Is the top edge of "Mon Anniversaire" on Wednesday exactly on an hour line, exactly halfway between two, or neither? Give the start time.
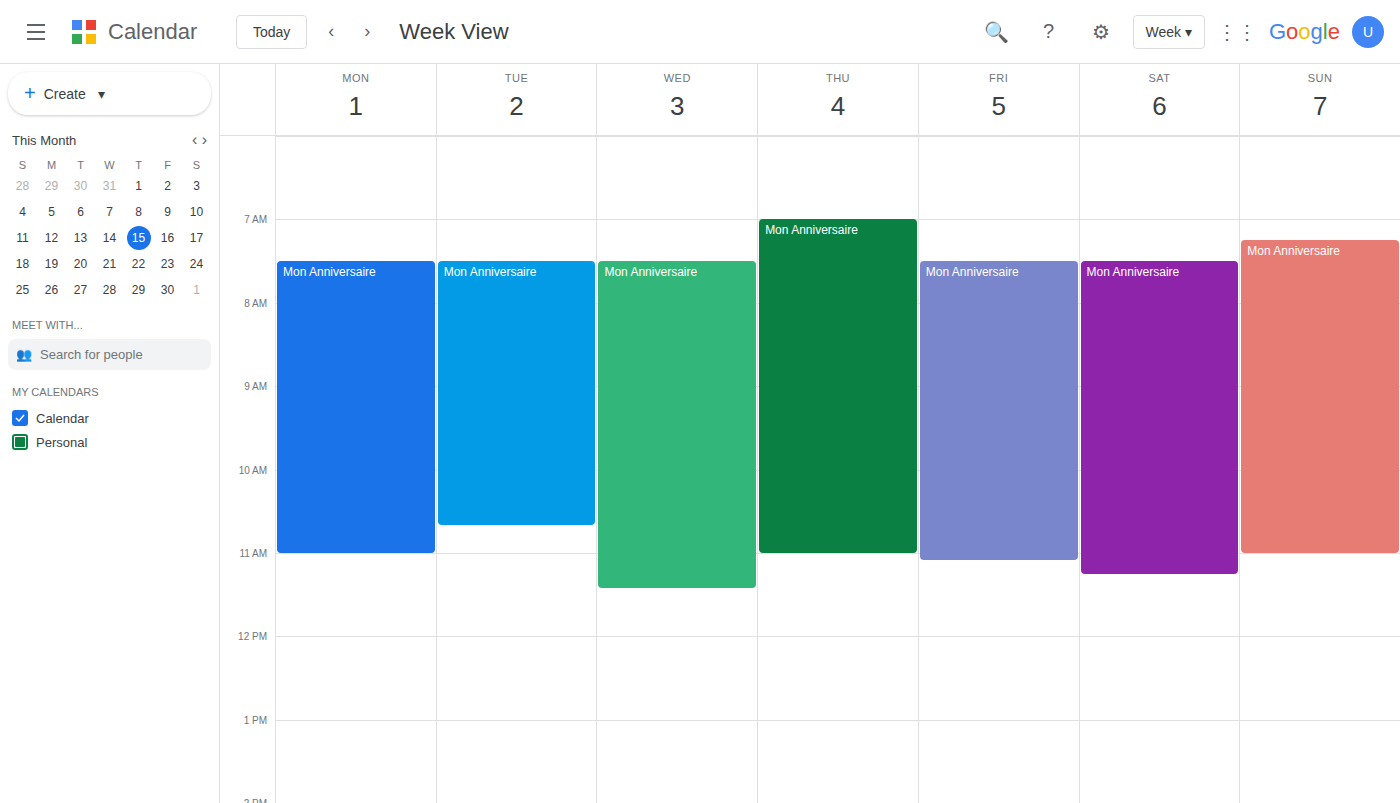
7:30 AM -- halfway between the 7 AM and 8 AM lines.